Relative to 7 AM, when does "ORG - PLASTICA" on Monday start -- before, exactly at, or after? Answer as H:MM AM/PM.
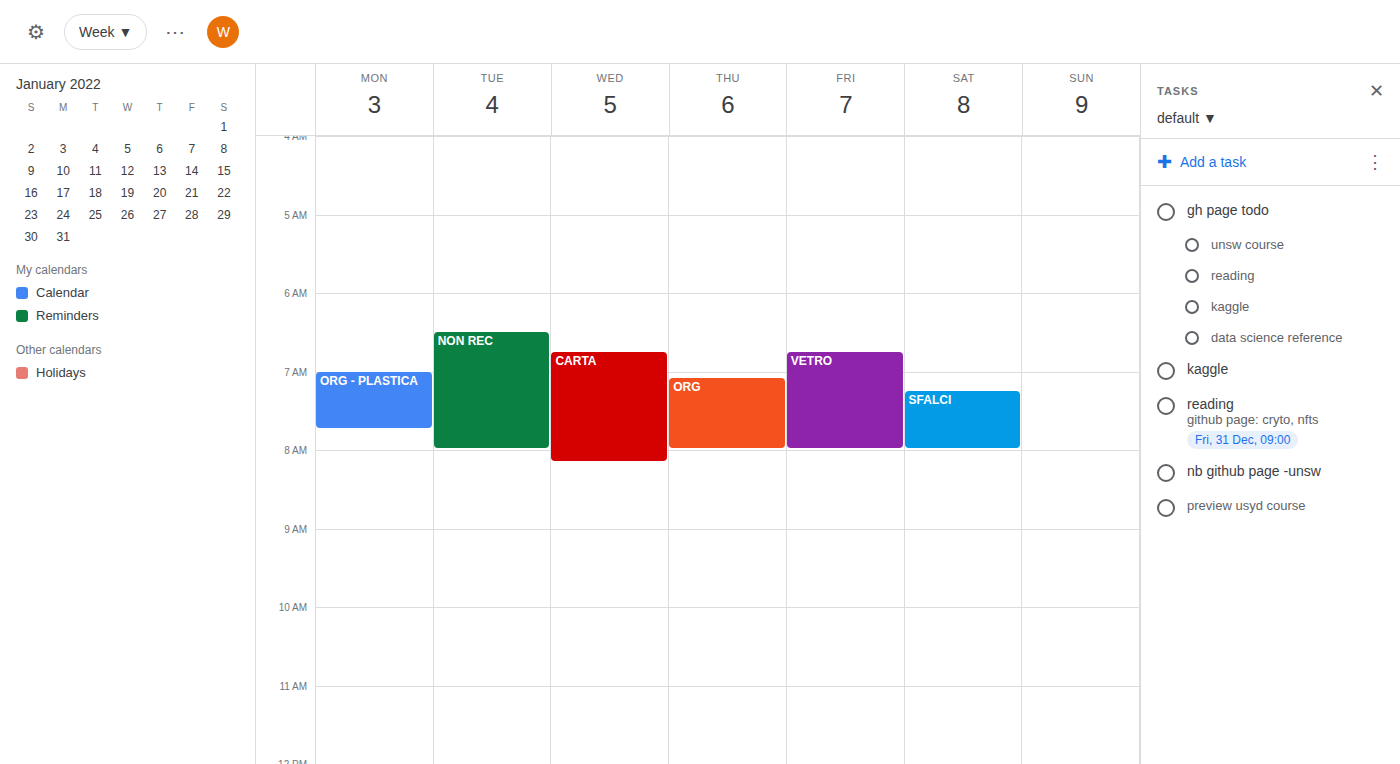
7:00 AM -- exactly at 7 AM, on the 7 AM line.